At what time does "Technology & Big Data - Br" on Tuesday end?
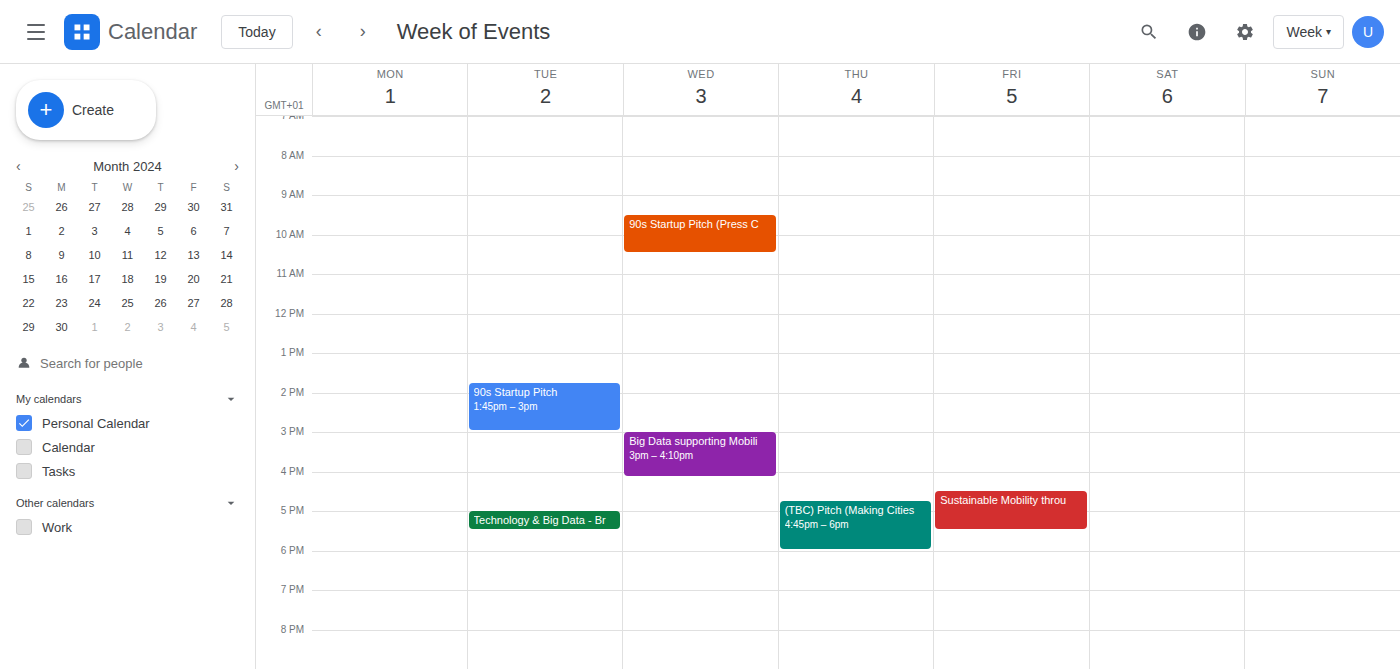
5:30 PM